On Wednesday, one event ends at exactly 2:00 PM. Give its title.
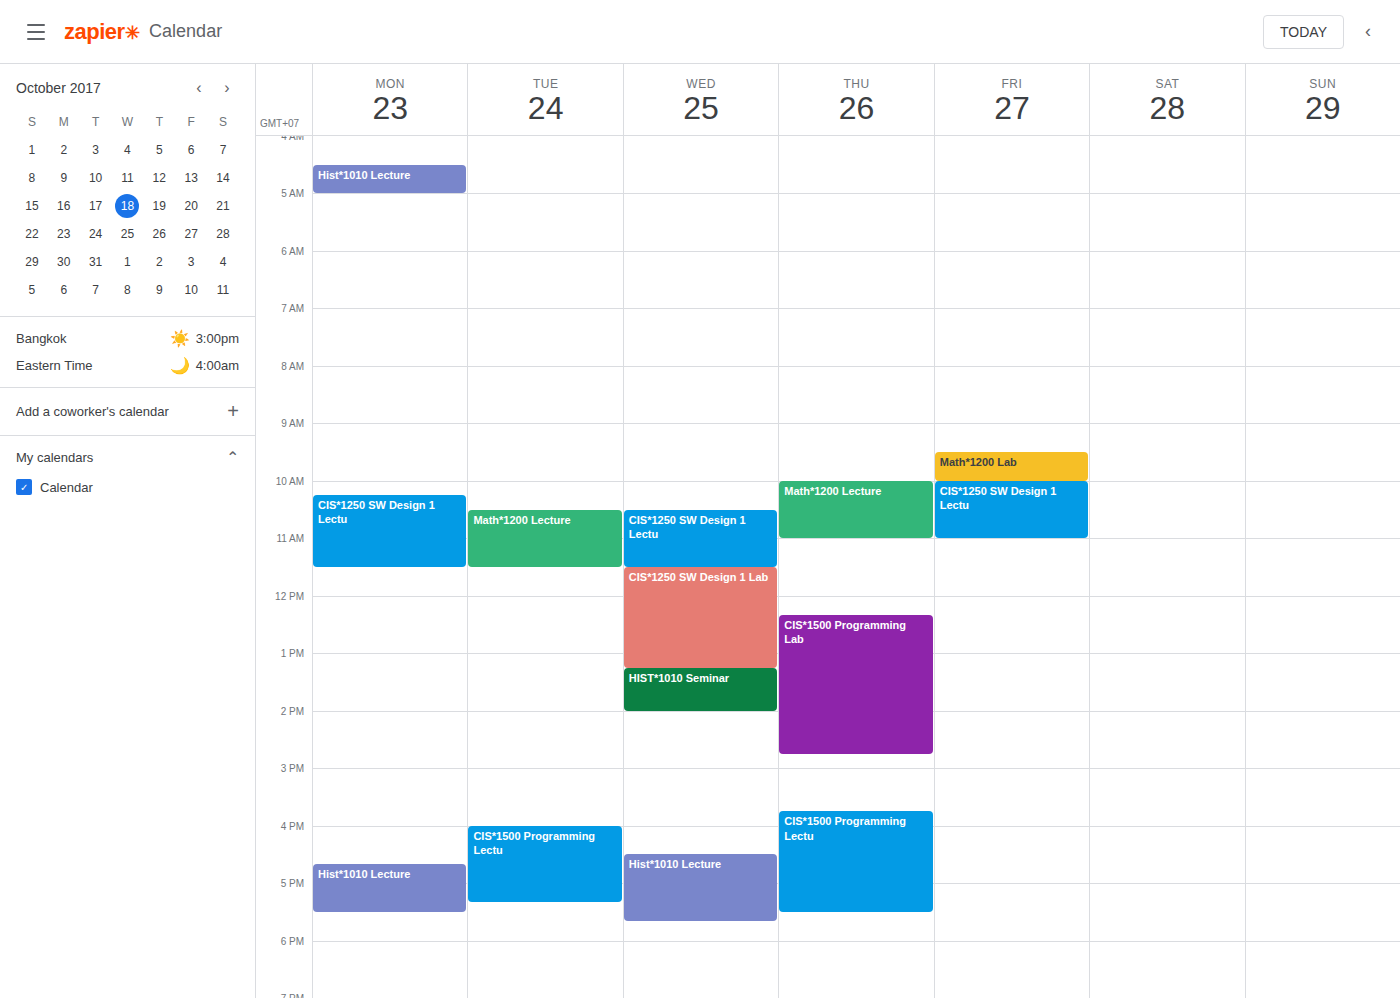
"HIST*1010 Seminar"